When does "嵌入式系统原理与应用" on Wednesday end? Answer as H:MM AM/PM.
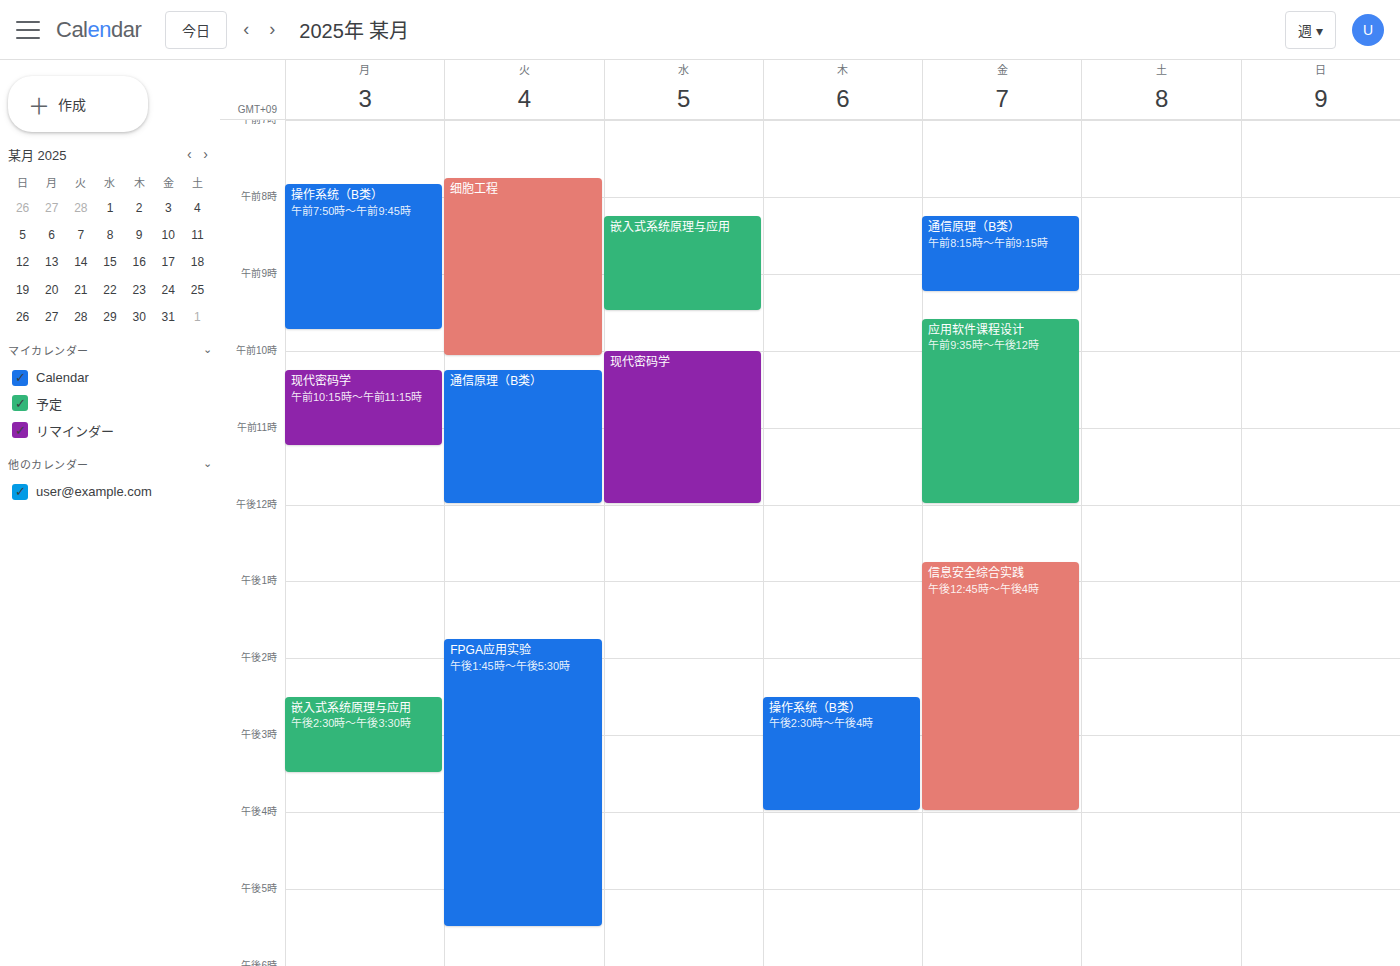
9:30 AM